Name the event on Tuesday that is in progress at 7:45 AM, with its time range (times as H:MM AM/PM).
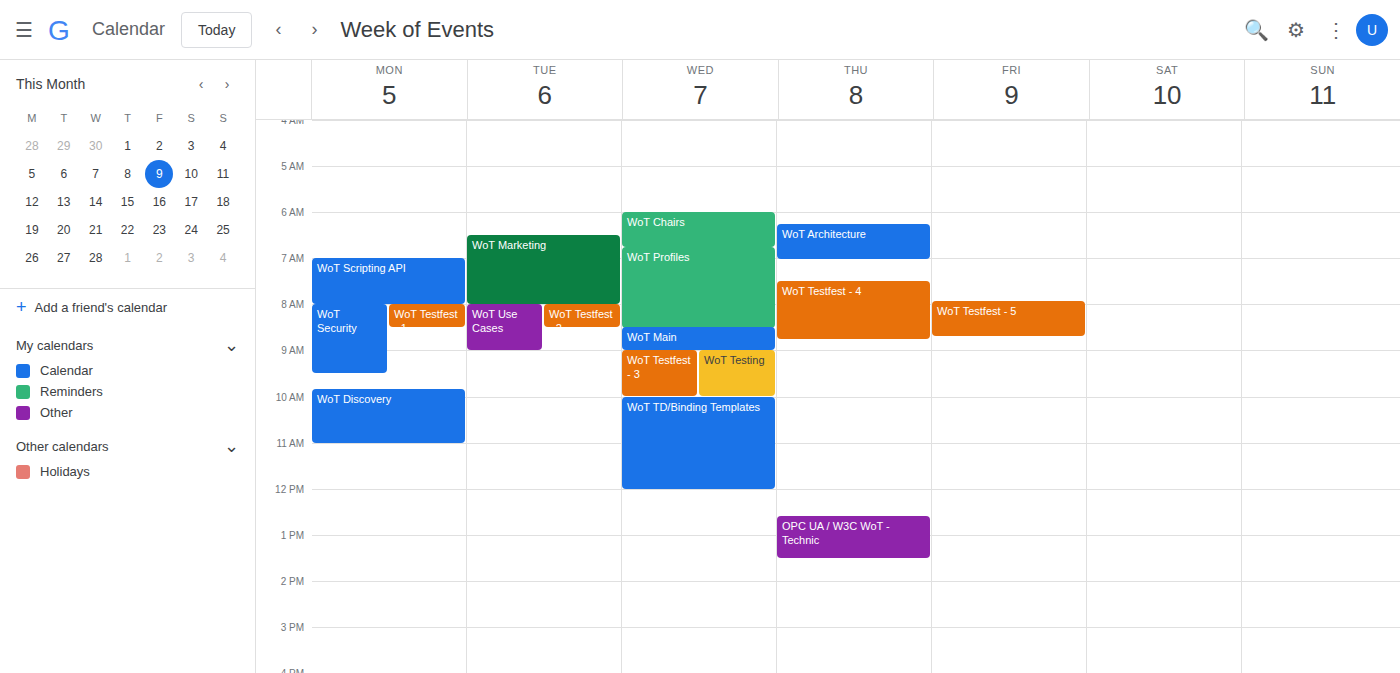
"WoT Marketing", 6:30 AM to 8:00 AM